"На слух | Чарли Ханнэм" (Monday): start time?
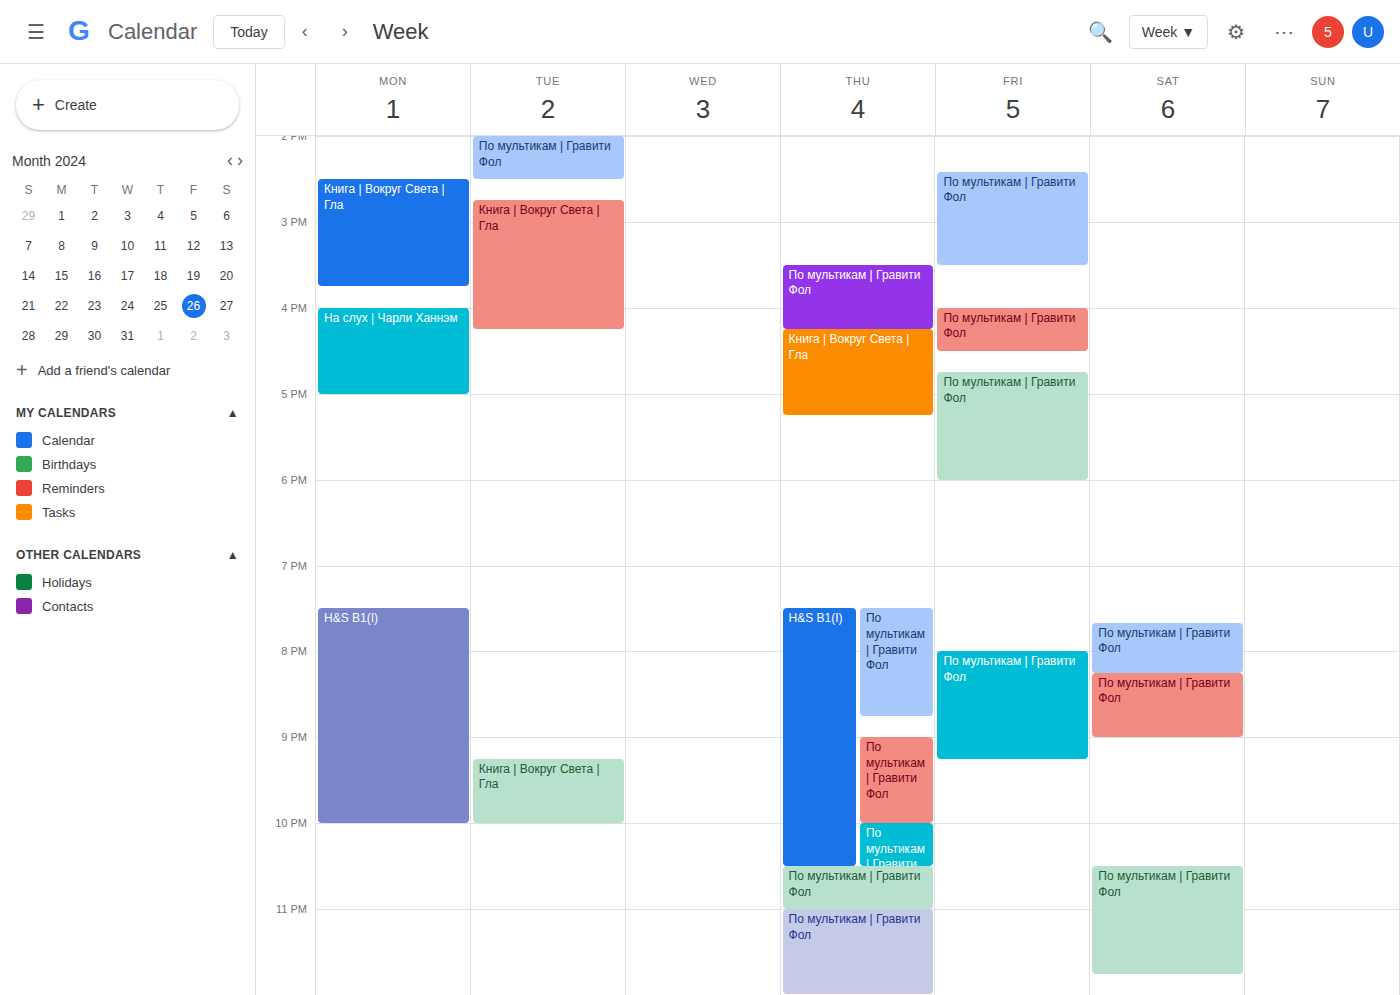
16:00